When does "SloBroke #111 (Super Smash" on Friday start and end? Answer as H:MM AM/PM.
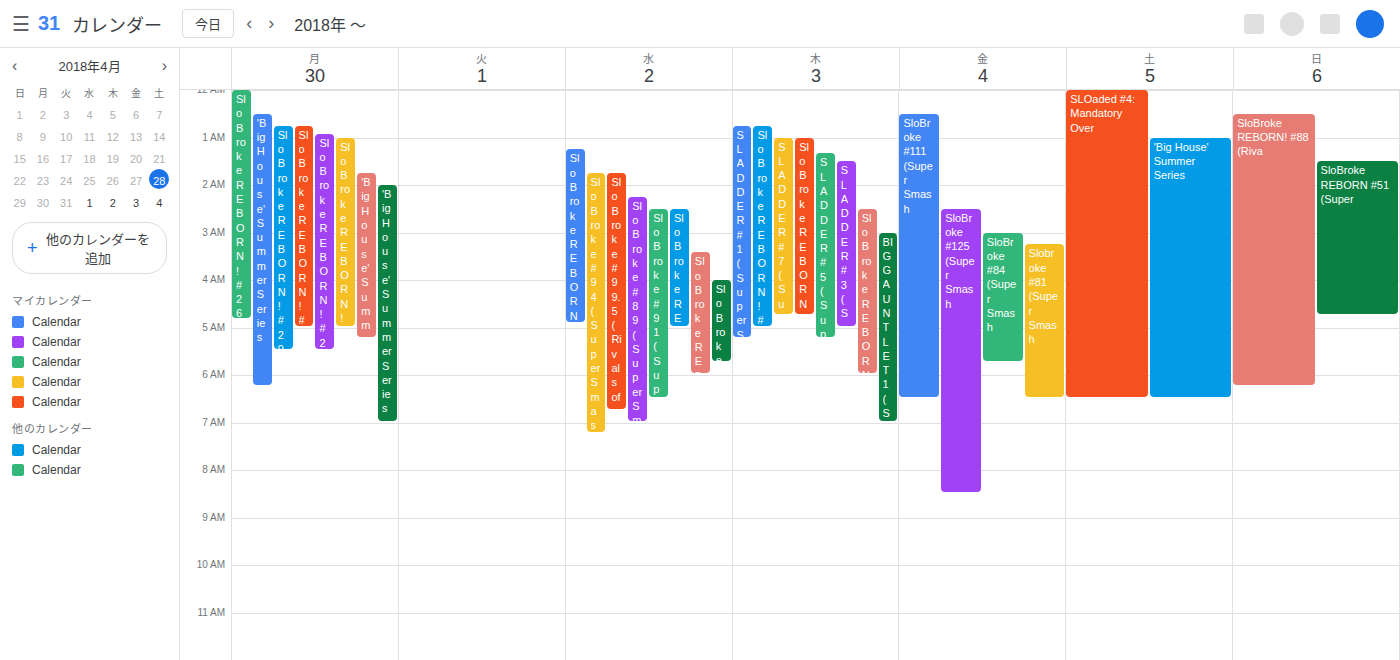
12:30 AM to 6:30 AM